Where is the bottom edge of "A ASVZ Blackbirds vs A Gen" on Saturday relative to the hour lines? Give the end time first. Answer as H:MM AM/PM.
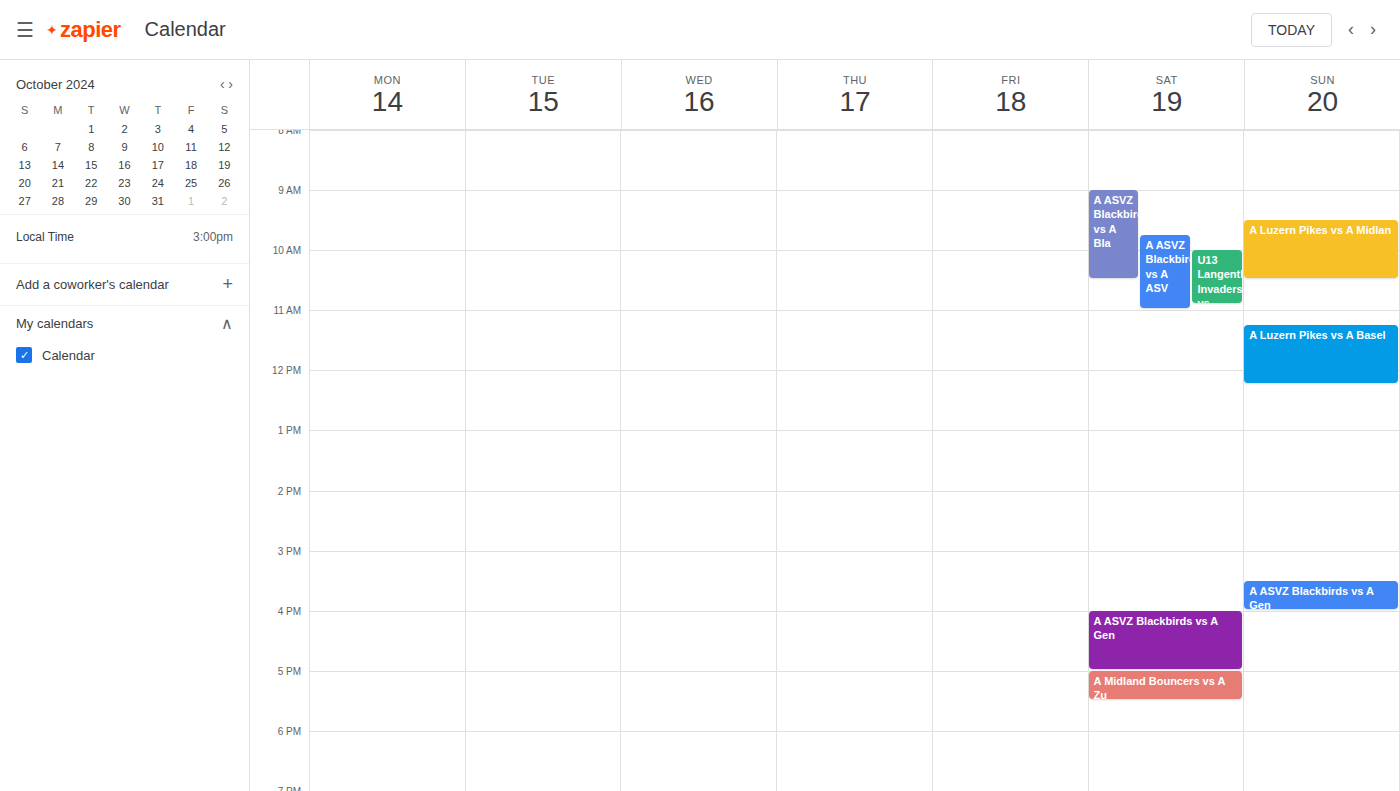
5:00 PM -- exactly on the 5 PM line.